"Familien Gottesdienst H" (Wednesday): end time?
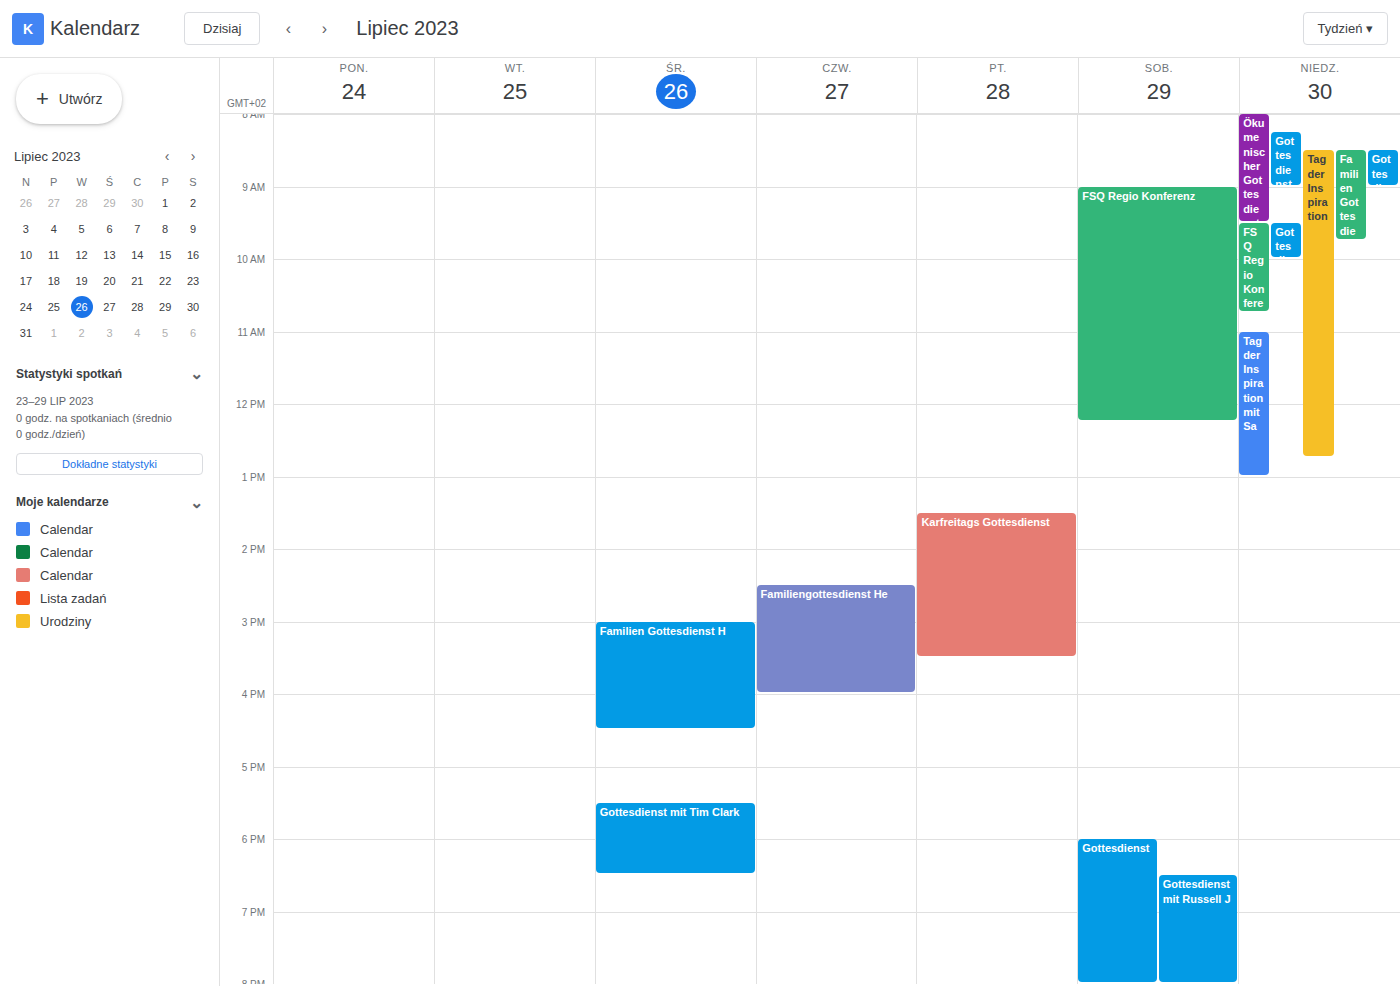
4:30 PM